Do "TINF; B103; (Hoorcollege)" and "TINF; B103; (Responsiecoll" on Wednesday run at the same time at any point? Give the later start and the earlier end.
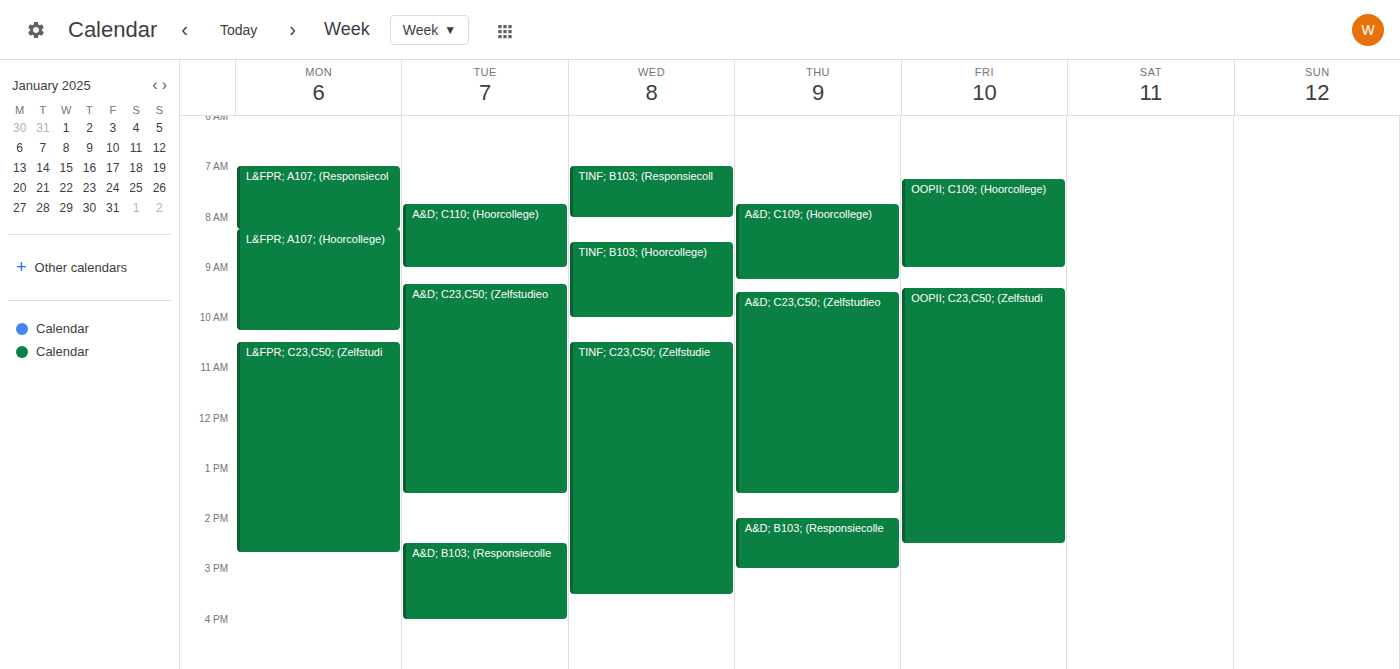
"TINF; B103; (Responsiecoll" ends at 8:00 AM and "TINF; B103; (Hoorcollege)" starts at 8:30 AM -- no overlap.